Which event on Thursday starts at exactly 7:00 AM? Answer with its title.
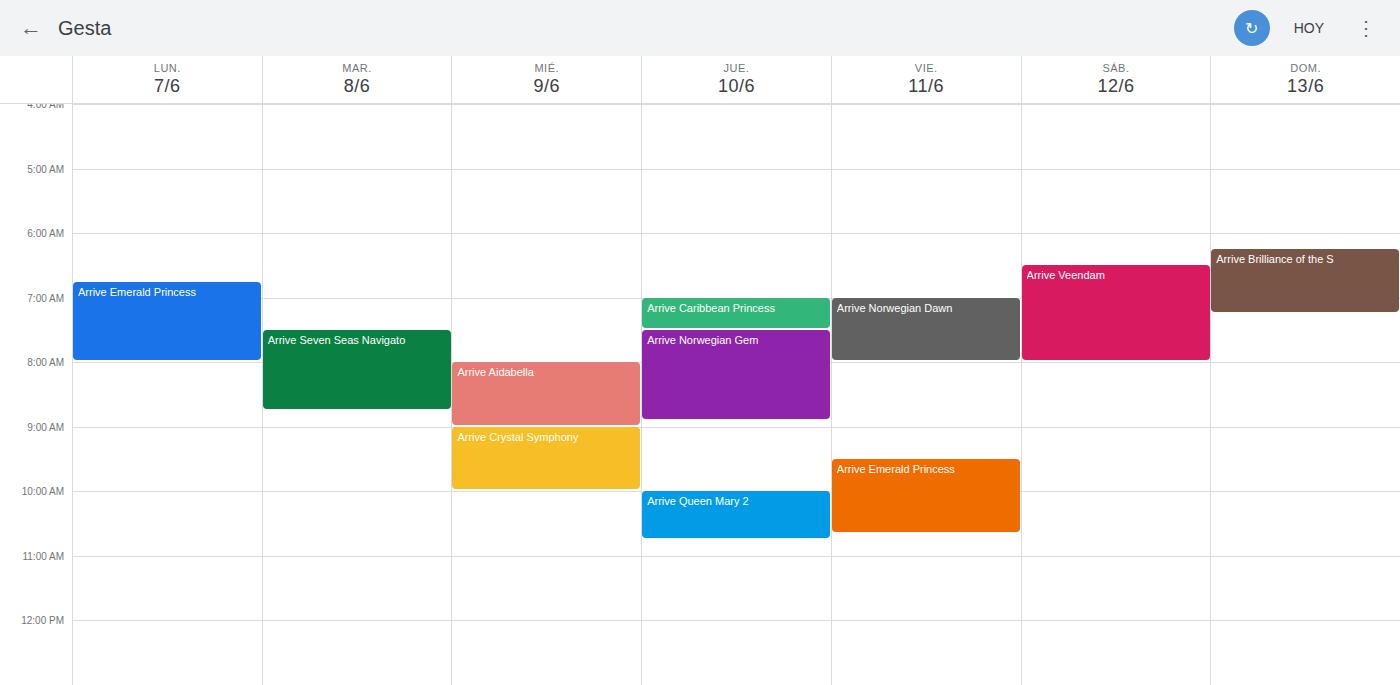
"Arrive Caribbean Princess"